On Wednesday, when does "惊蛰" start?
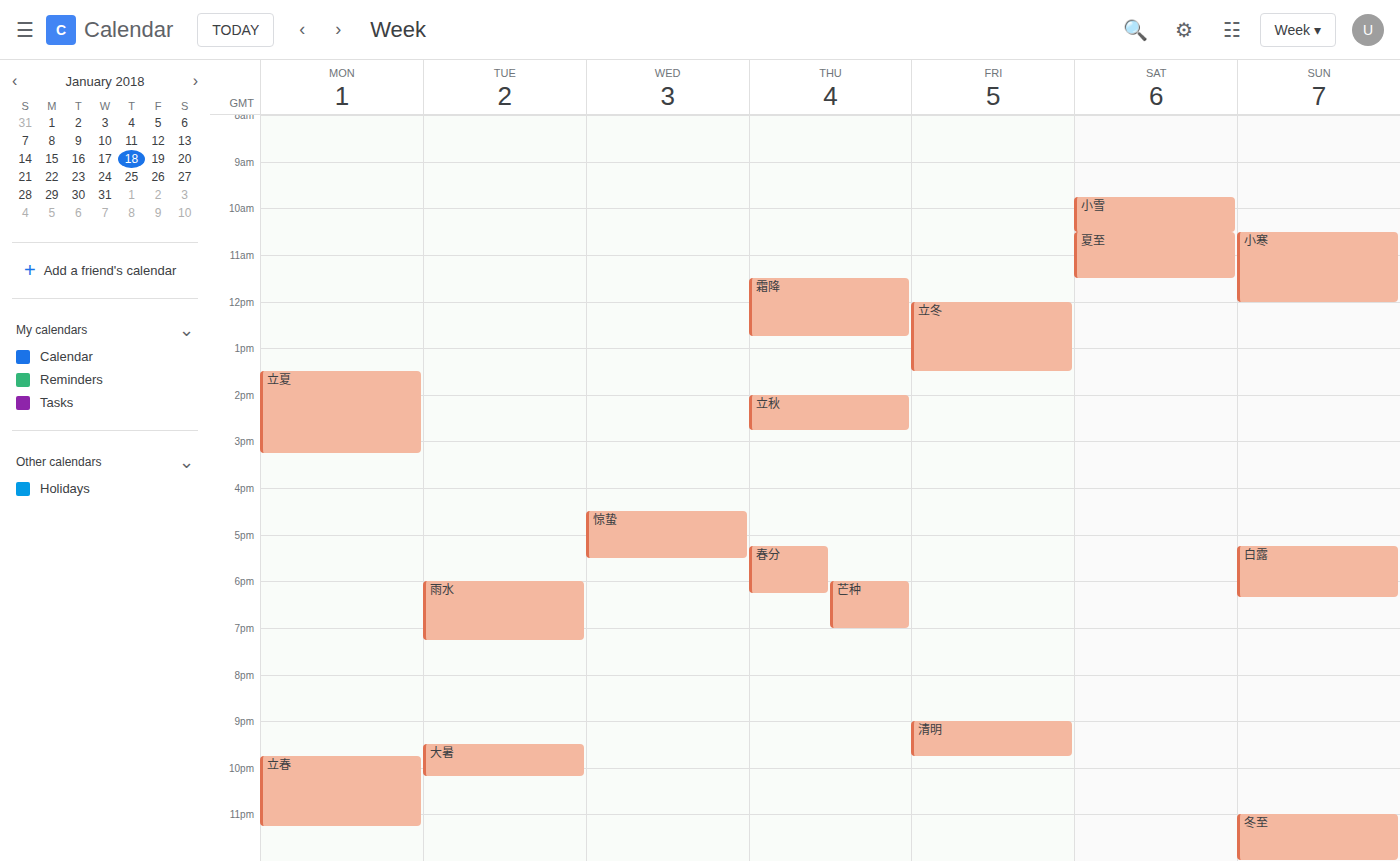
4:30 PM